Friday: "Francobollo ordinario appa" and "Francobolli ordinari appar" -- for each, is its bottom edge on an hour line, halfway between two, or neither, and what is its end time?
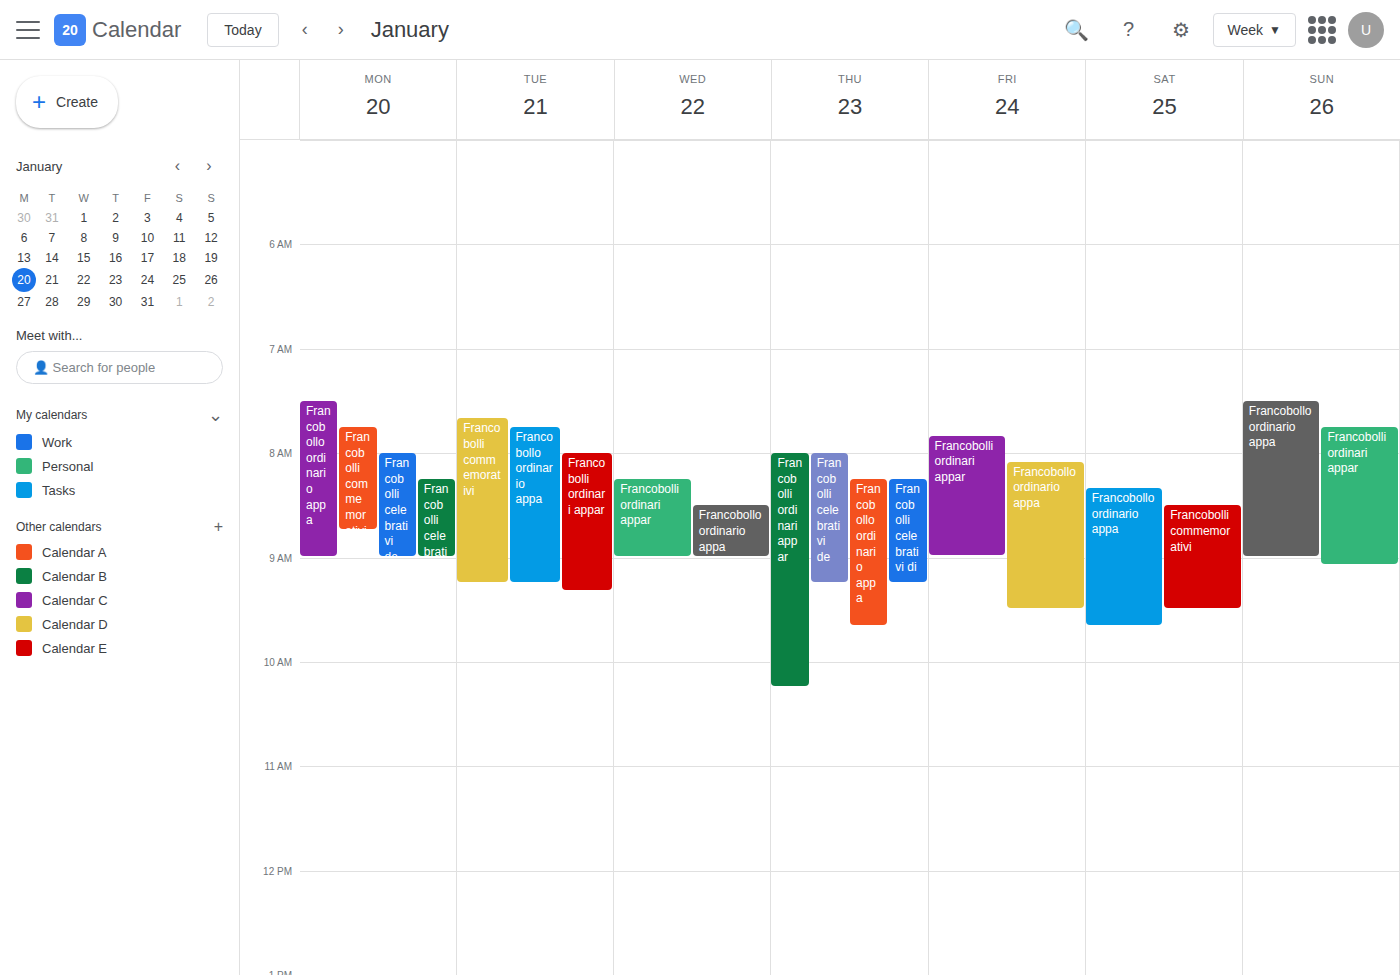
"Francobollo ordinario appa": 9:30 AM, halfway between the 9 AM and 10 AM lines. "Francobolli ordinari appar": 9:00 AM, exactly on the 9 AM line.